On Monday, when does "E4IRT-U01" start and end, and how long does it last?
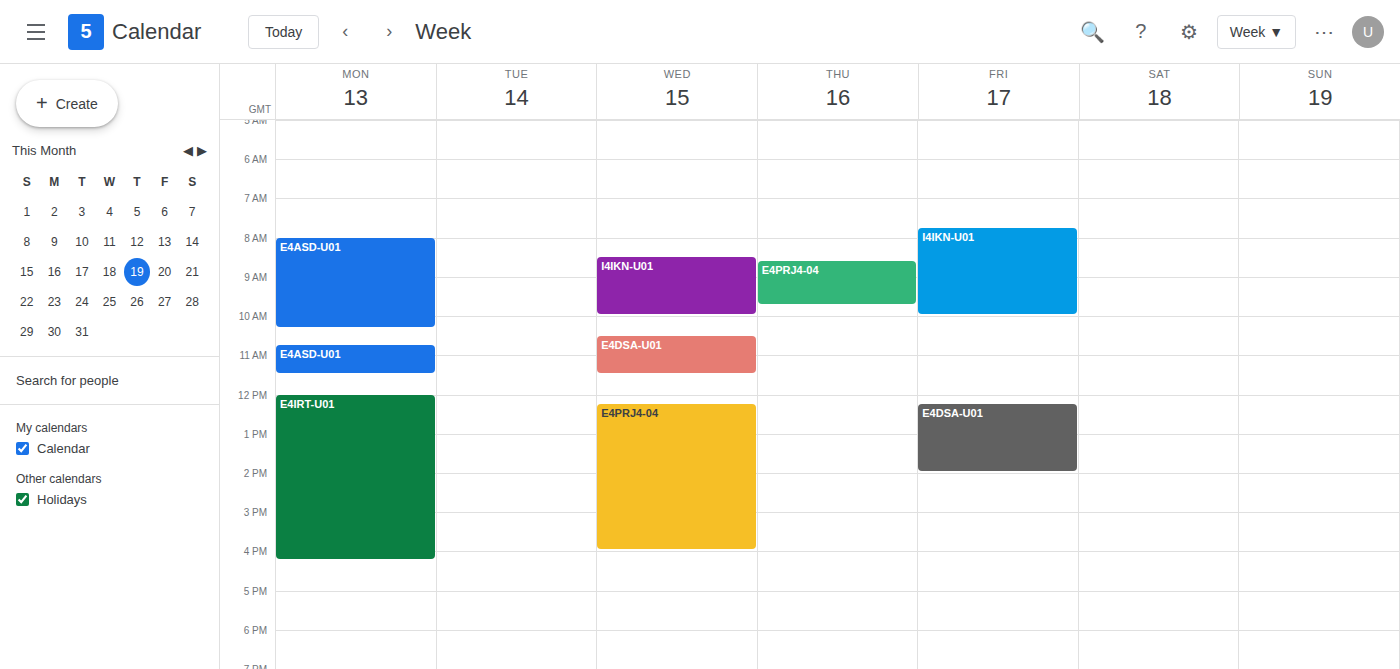
12:00 to 16:15, 4 hours 15 minutes